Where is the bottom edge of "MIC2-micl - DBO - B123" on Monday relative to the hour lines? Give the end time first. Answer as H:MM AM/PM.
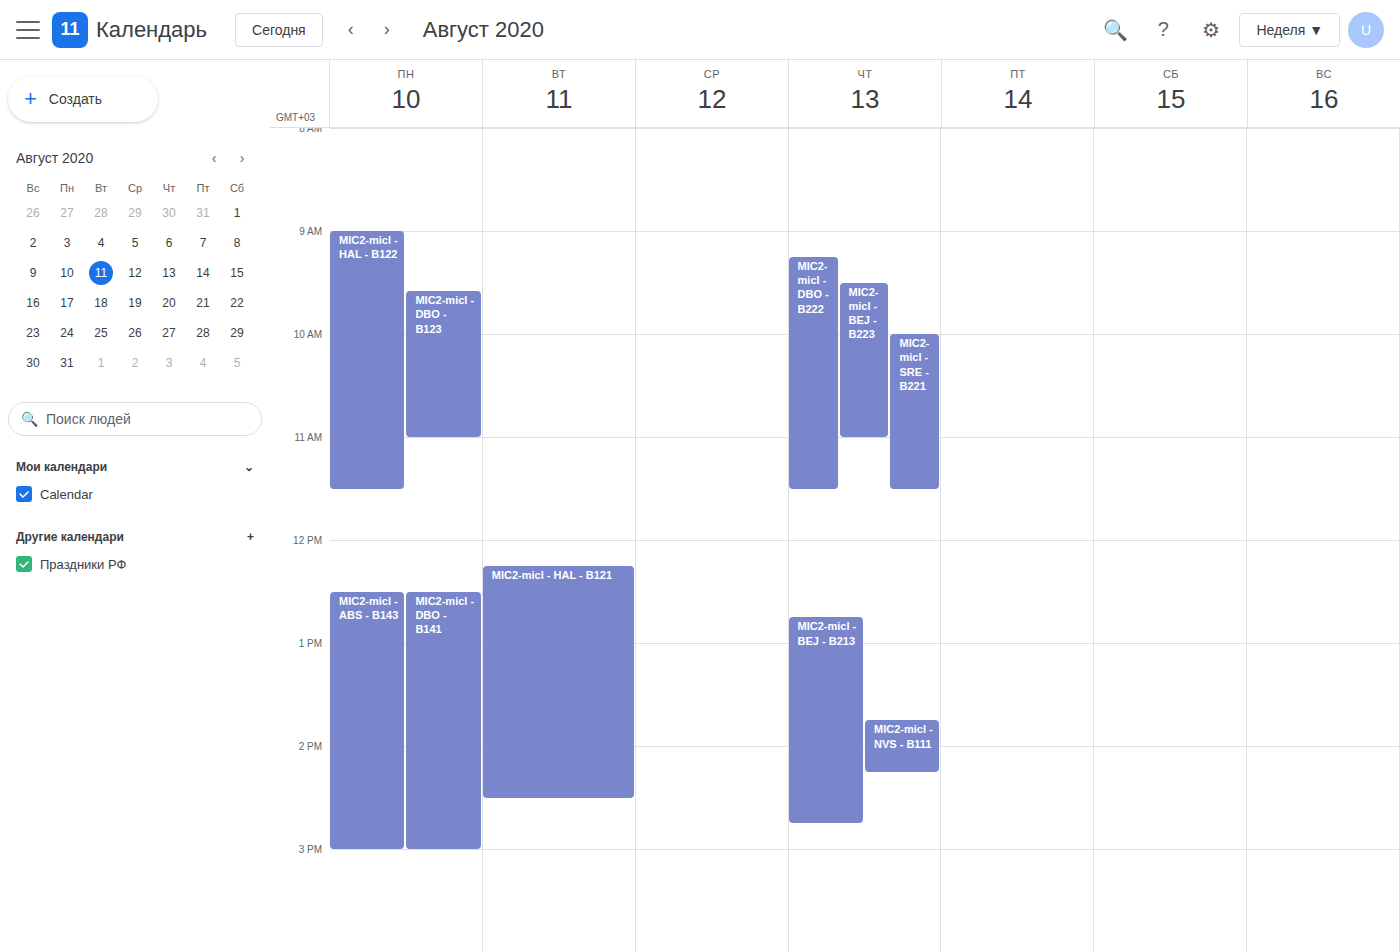
11:00 AM -- exactly on the 11 AM line.